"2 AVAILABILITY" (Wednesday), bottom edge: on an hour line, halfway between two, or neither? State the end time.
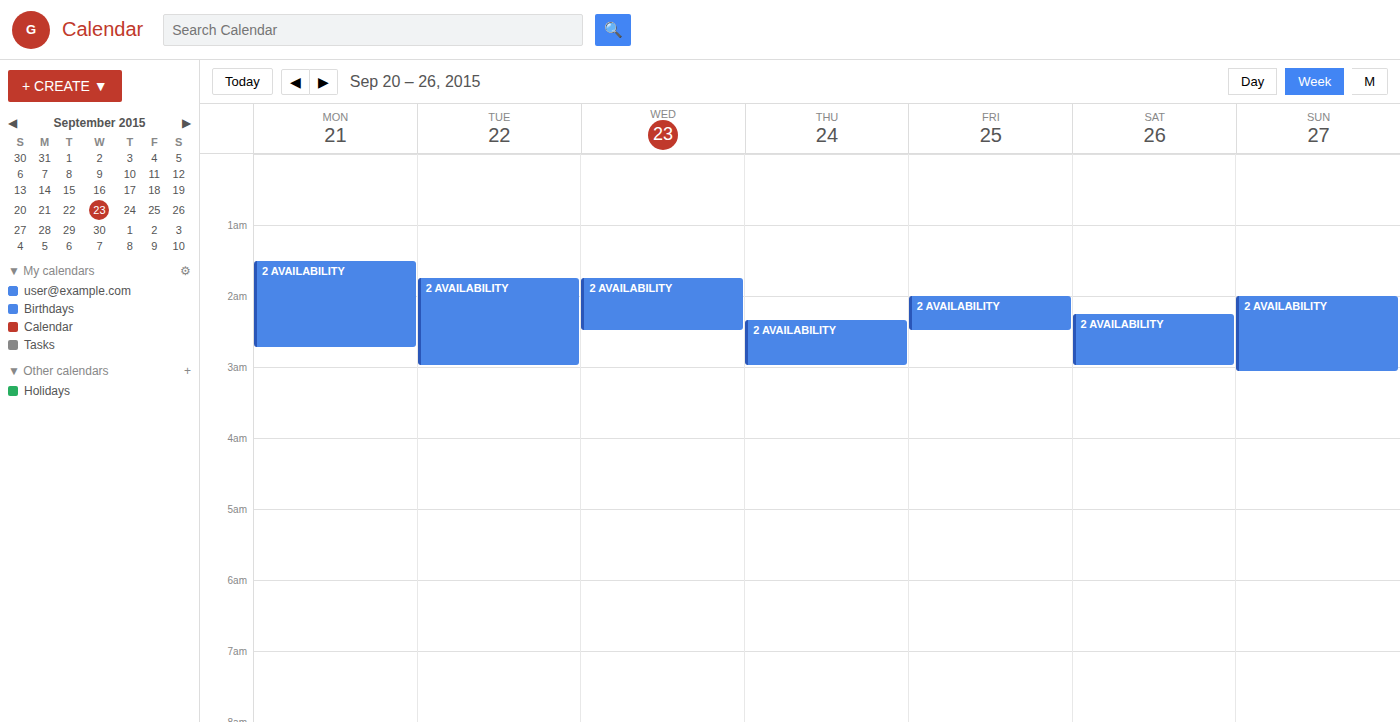
2:30 AM -- halfway between the 2 AM and 3 AM lines.